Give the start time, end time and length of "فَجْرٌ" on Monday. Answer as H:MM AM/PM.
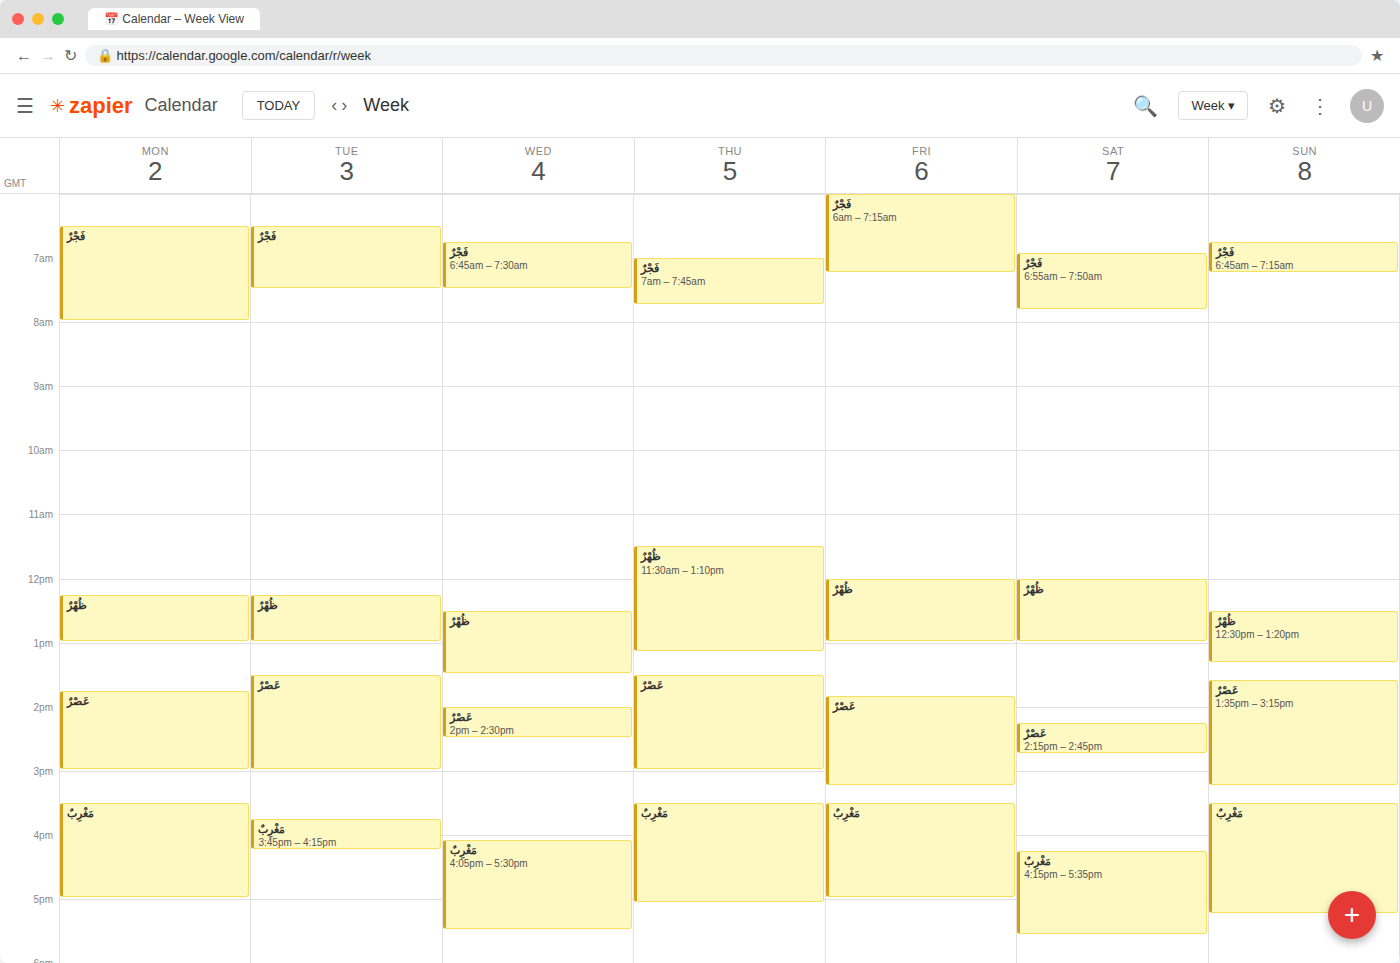
6:30 AM to 8:00 AM, 1 hour 30 minutes